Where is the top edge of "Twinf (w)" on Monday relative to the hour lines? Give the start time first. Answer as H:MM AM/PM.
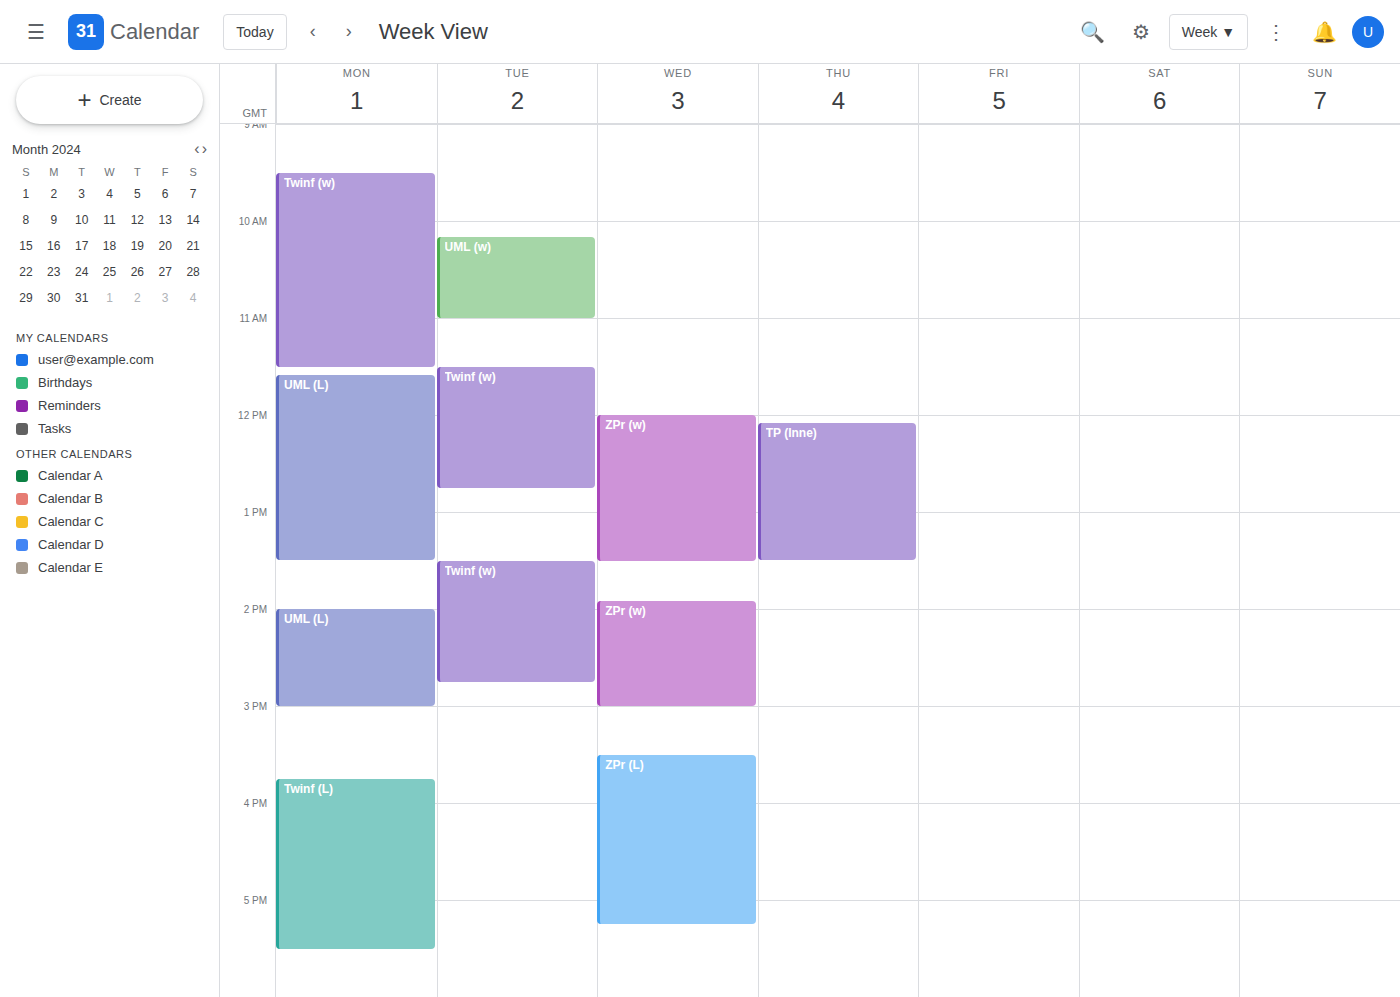
9:30 AM -- halfway between the 9 AM and 10 AM lines.